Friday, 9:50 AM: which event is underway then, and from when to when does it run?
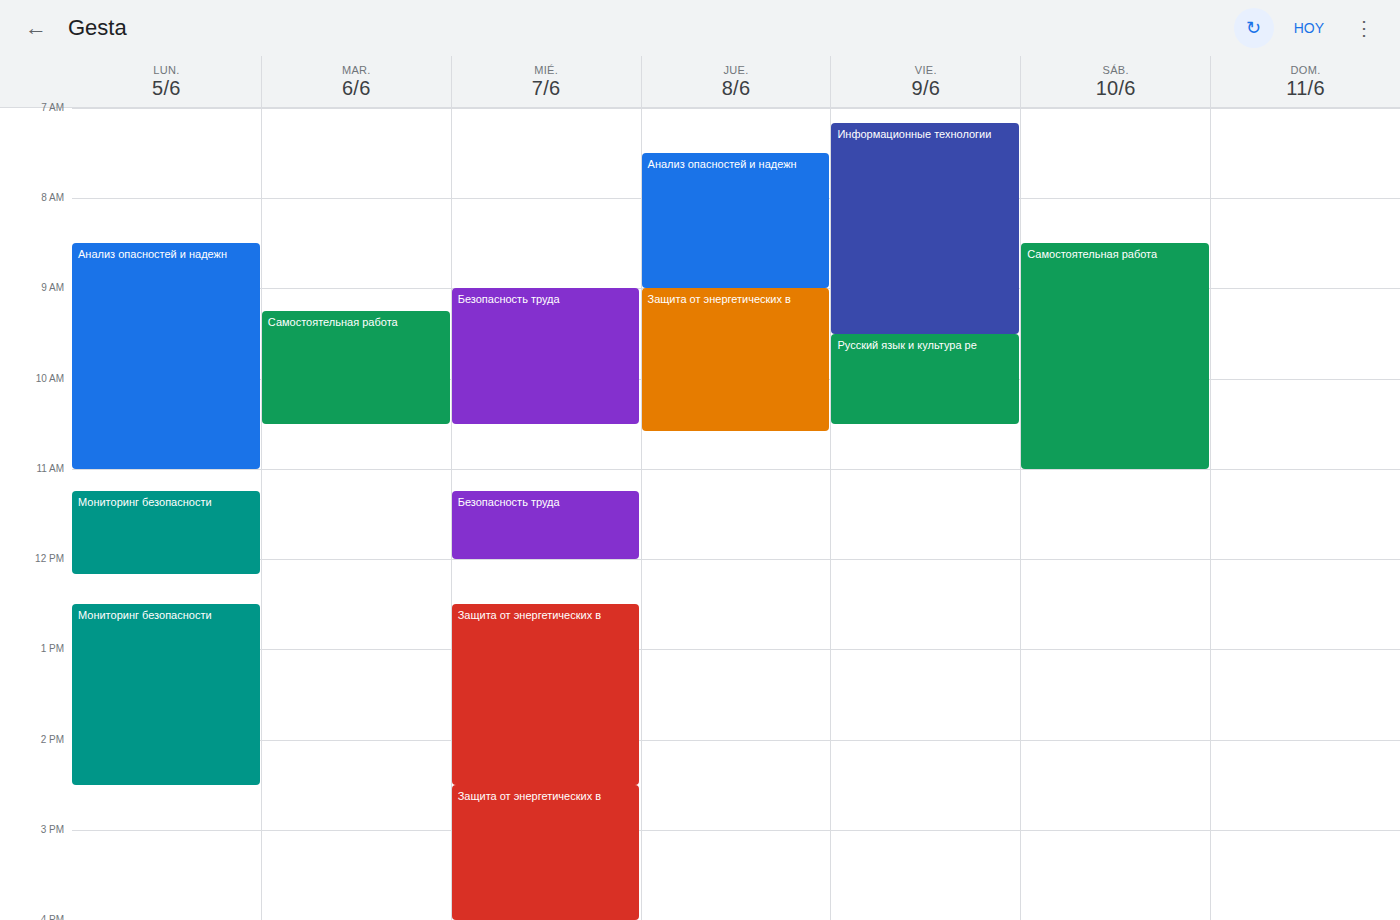
"Русский язык и культура ре", 9:30 AM to 10:30 AM